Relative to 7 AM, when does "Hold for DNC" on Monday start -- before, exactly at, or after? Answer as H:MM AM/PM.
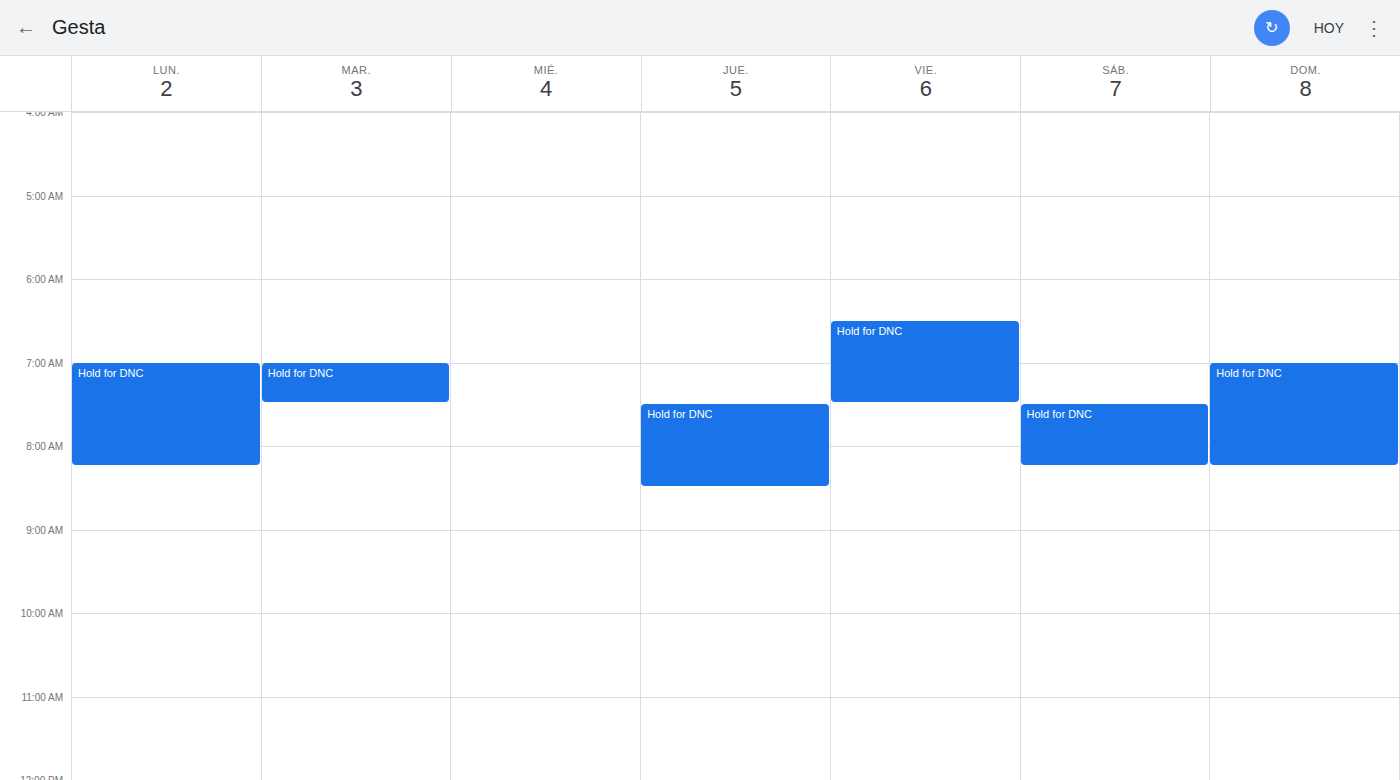
7:00 AM -- exactly at 7 AM, on the 7 AM line.